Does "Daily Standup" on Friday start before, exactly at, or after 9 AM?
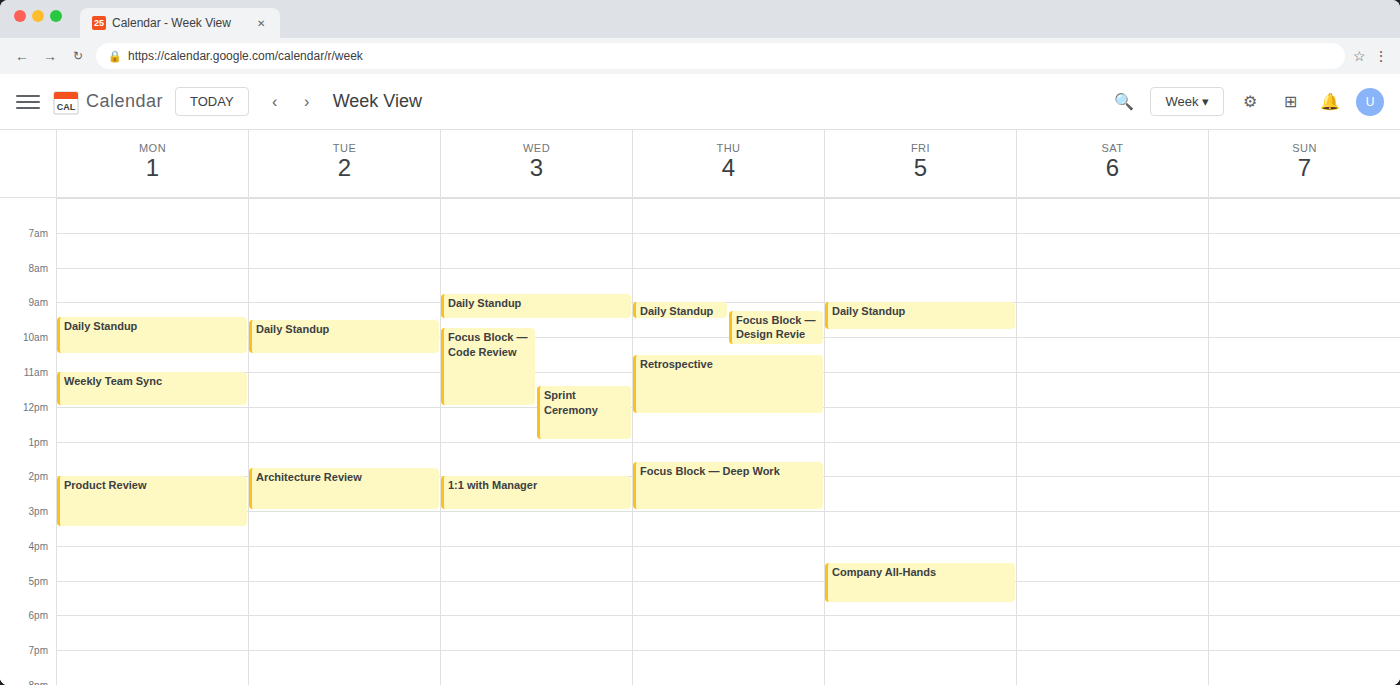
9:00 AM -- exactly at 9 AM, on the 9 AM line.